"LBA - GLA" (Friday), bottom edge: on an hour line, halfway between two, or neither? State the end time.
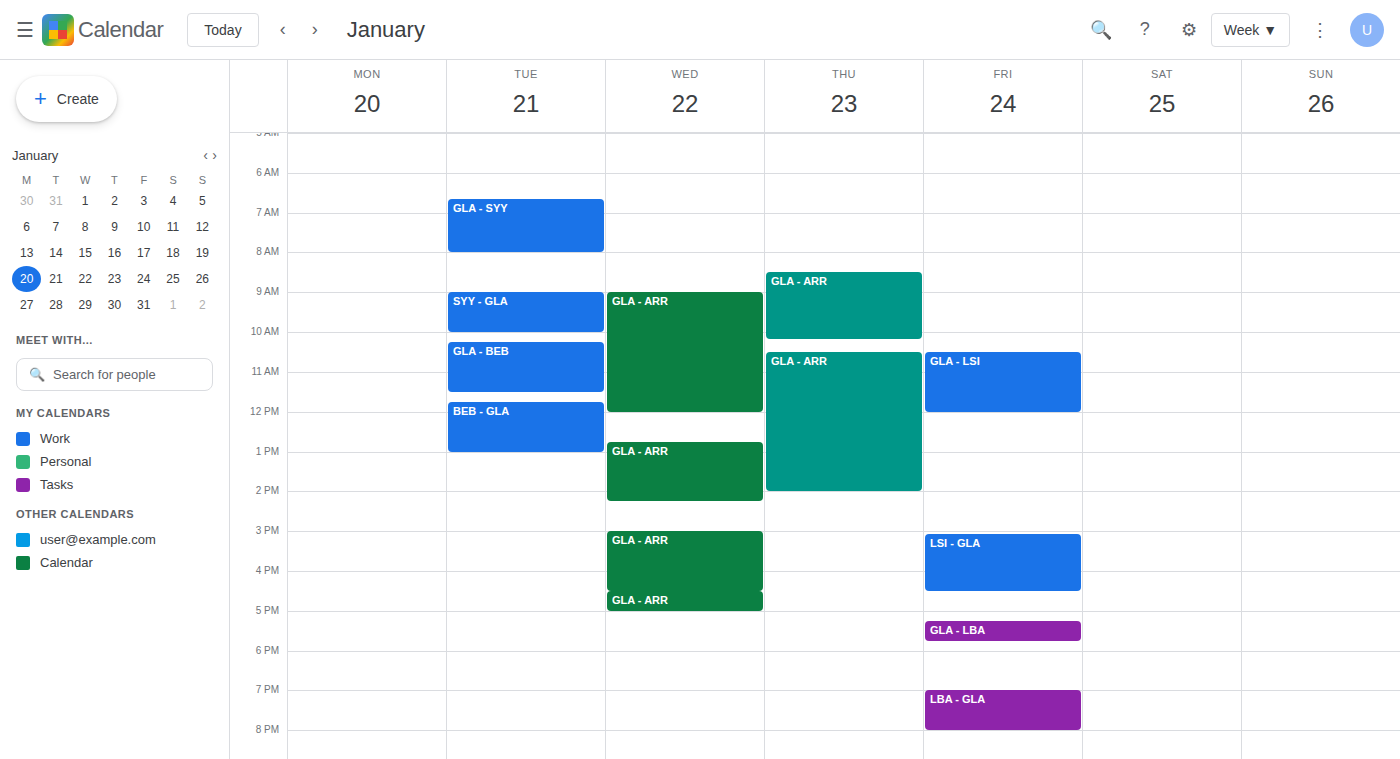
8:00 PM -- exactly on the 8 PM line.